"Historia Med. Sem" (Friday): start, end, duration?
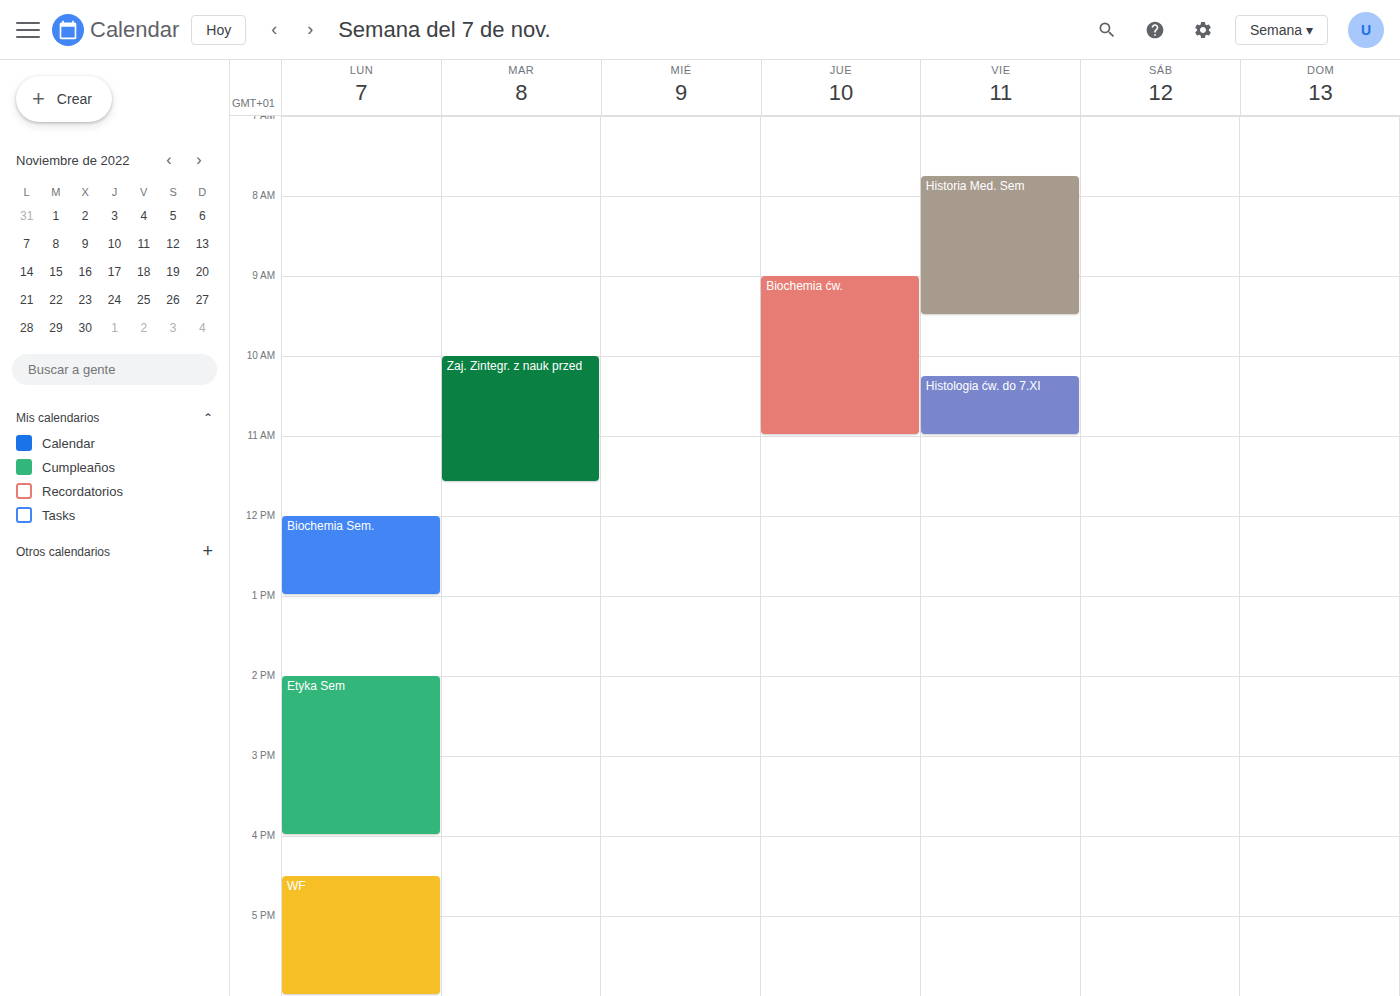
7:45 AM to 9:30 AM, 1 hour 45 minutes